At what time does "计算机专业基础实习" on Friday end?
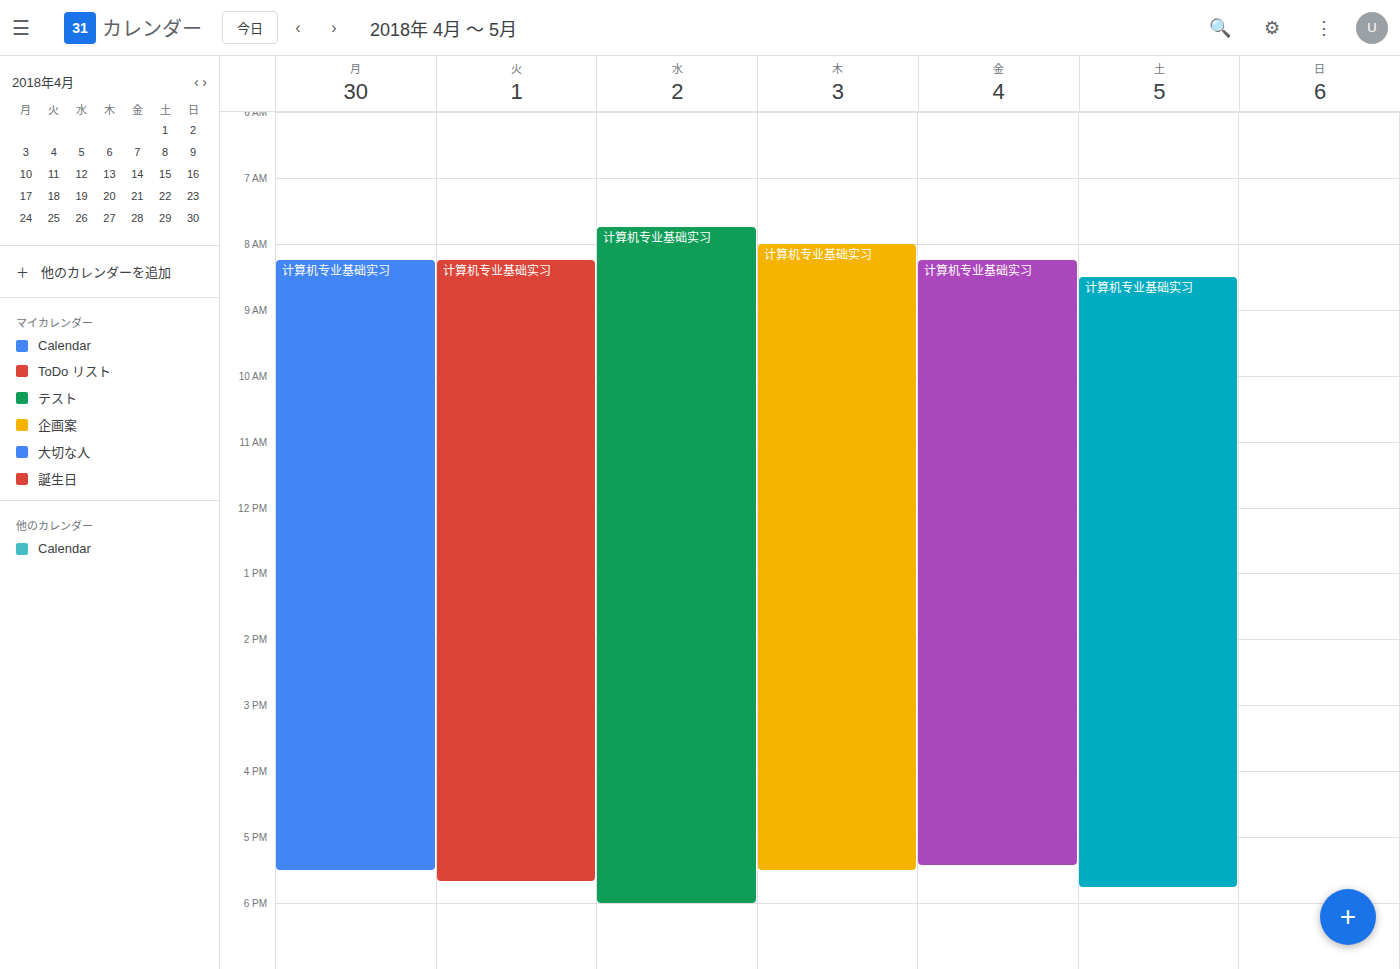
5:25 PM